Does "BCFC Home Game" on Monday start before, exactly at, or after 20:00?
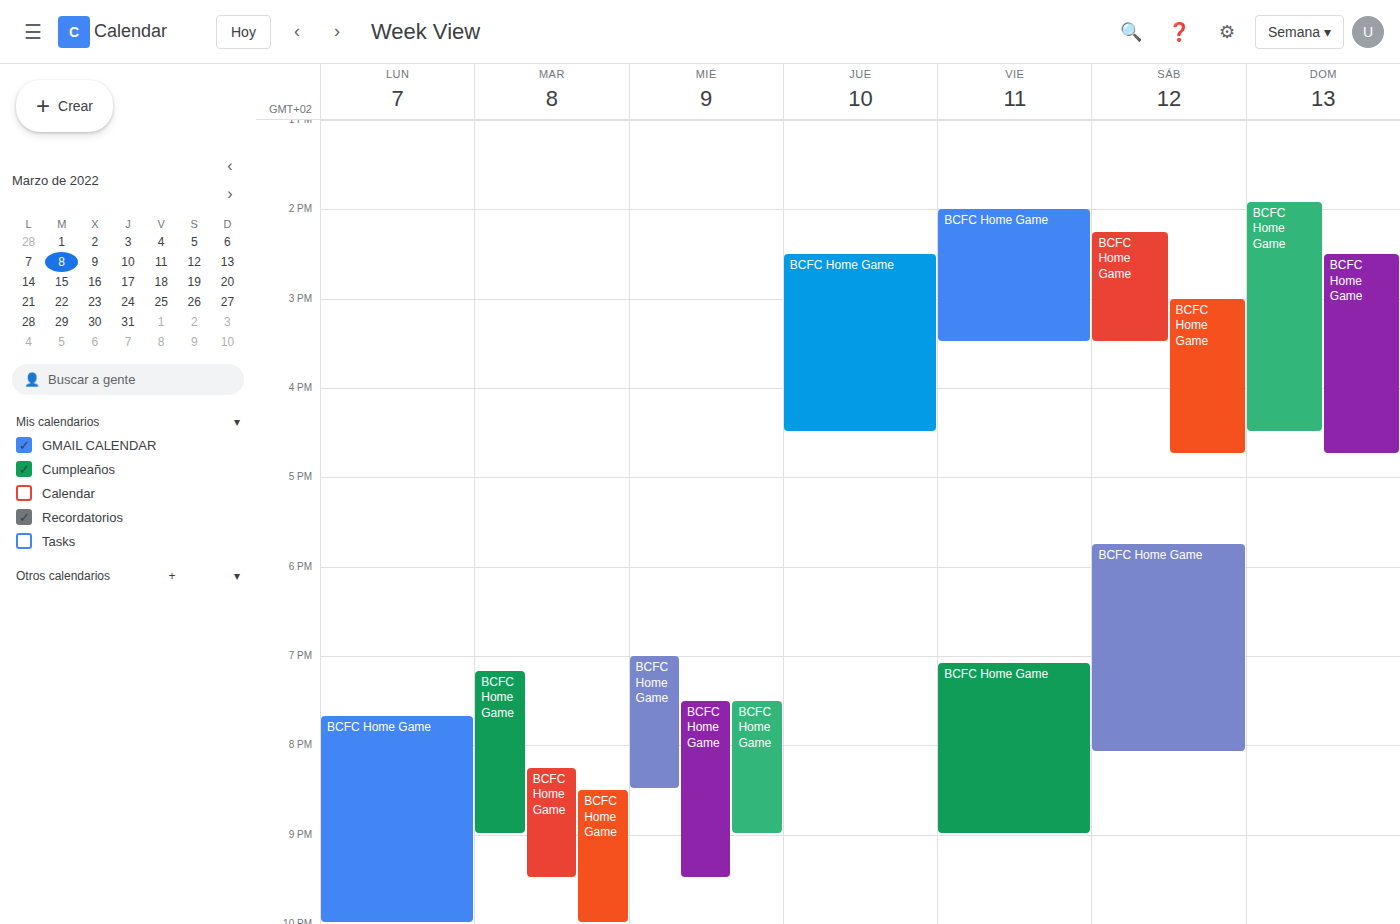
19:40 -- before 20:00, 20 minutes above the 20:00 line.